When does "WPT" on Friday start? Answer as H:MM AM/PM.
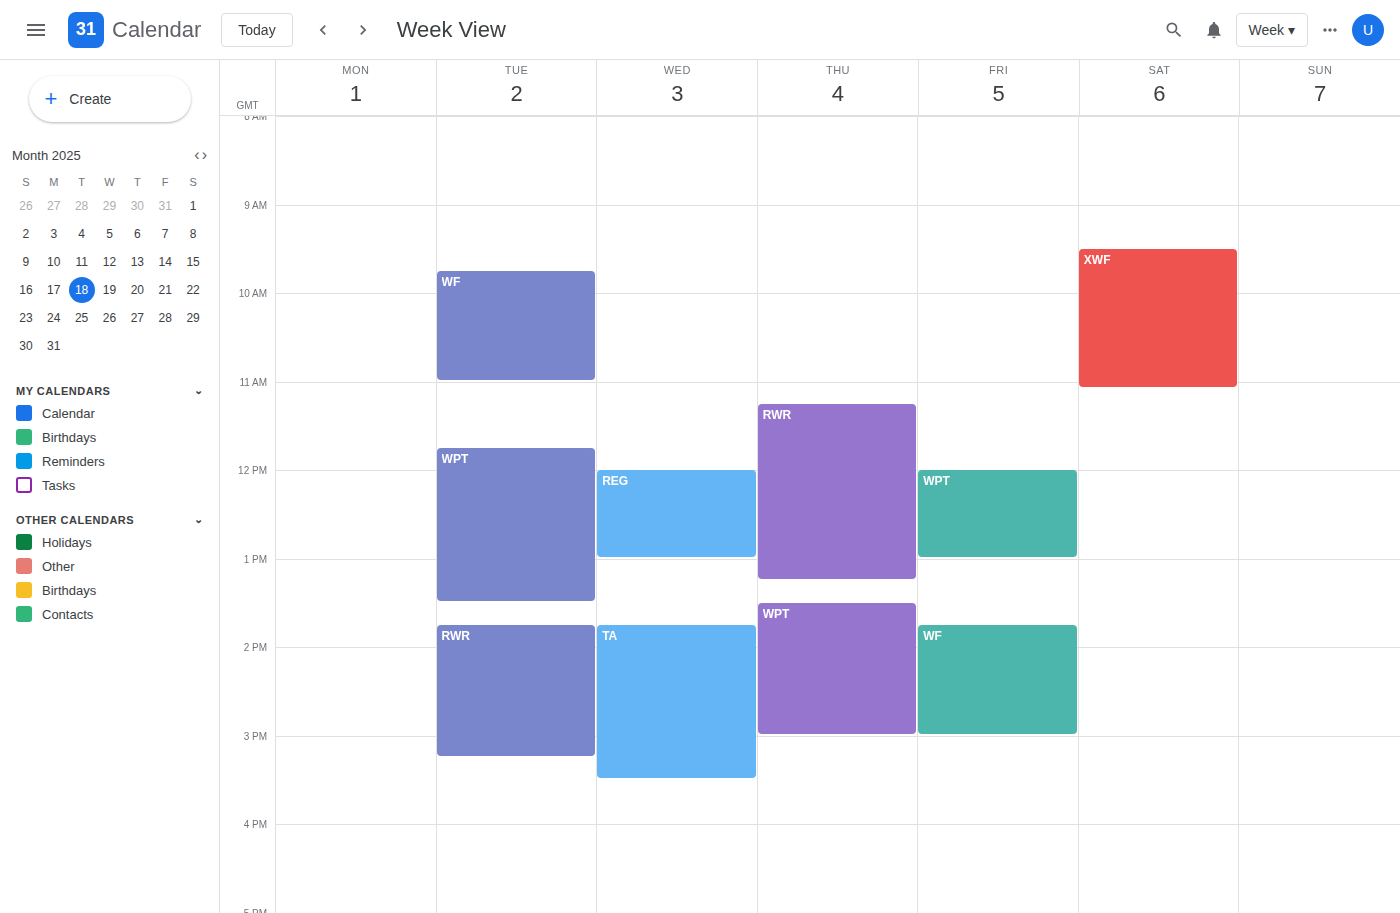
12:00 PM